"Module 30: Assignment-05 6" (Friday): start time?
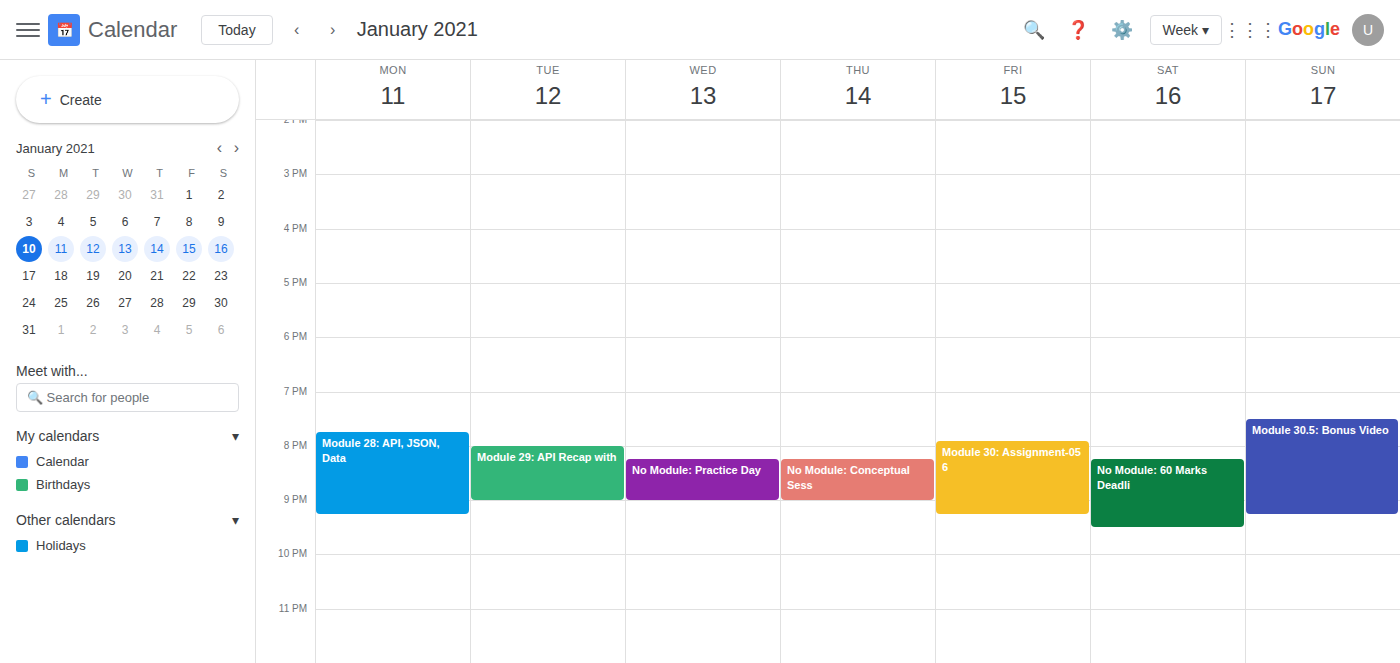
19:55